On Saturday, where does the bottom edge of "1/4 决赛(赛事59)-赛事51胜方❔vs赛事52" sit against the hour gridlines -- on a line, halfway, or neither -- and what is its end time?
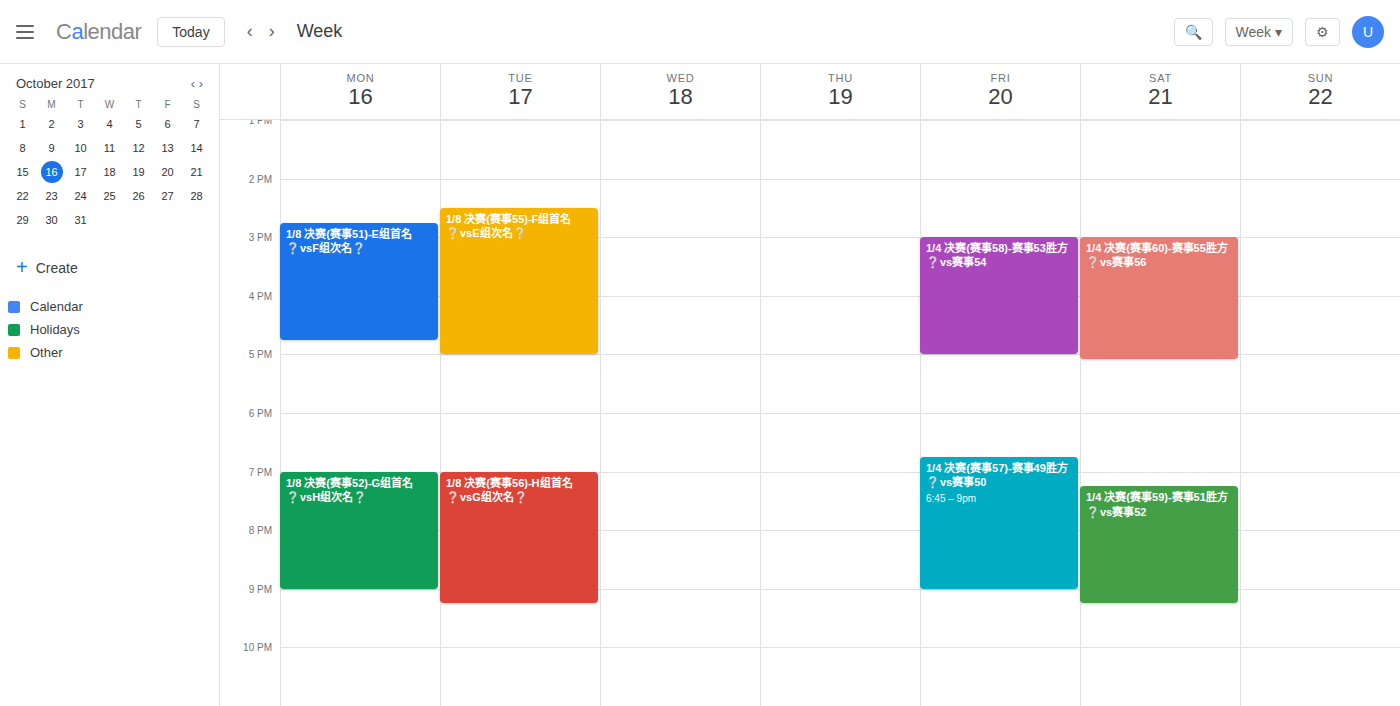
9:15 PM -- neither: a quarter of the way from the 9 PM line to the 10 PM line.